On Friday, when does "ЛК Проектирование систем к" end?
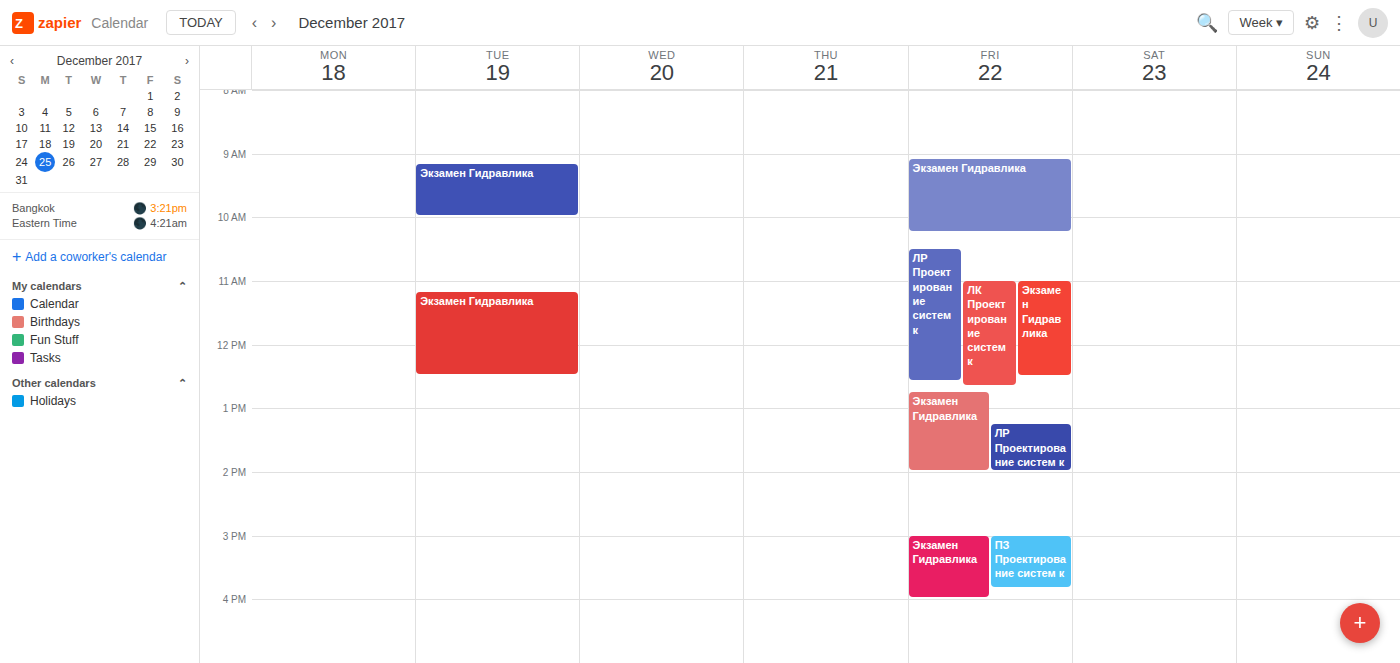
12:40 PM